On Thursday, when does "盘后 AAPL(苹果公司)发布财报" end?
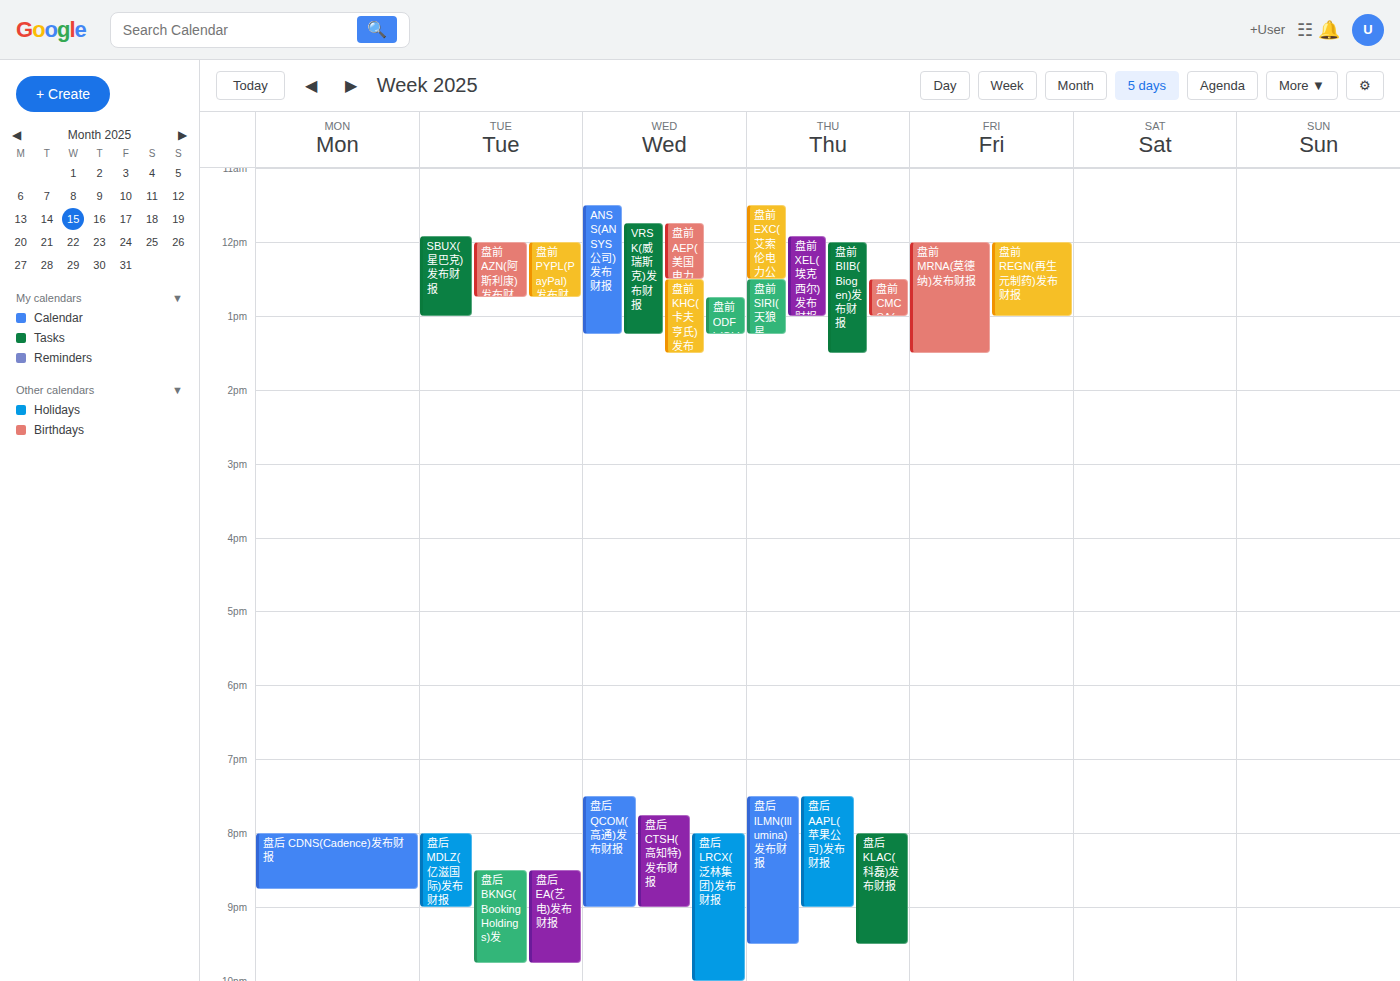
9:00 PM